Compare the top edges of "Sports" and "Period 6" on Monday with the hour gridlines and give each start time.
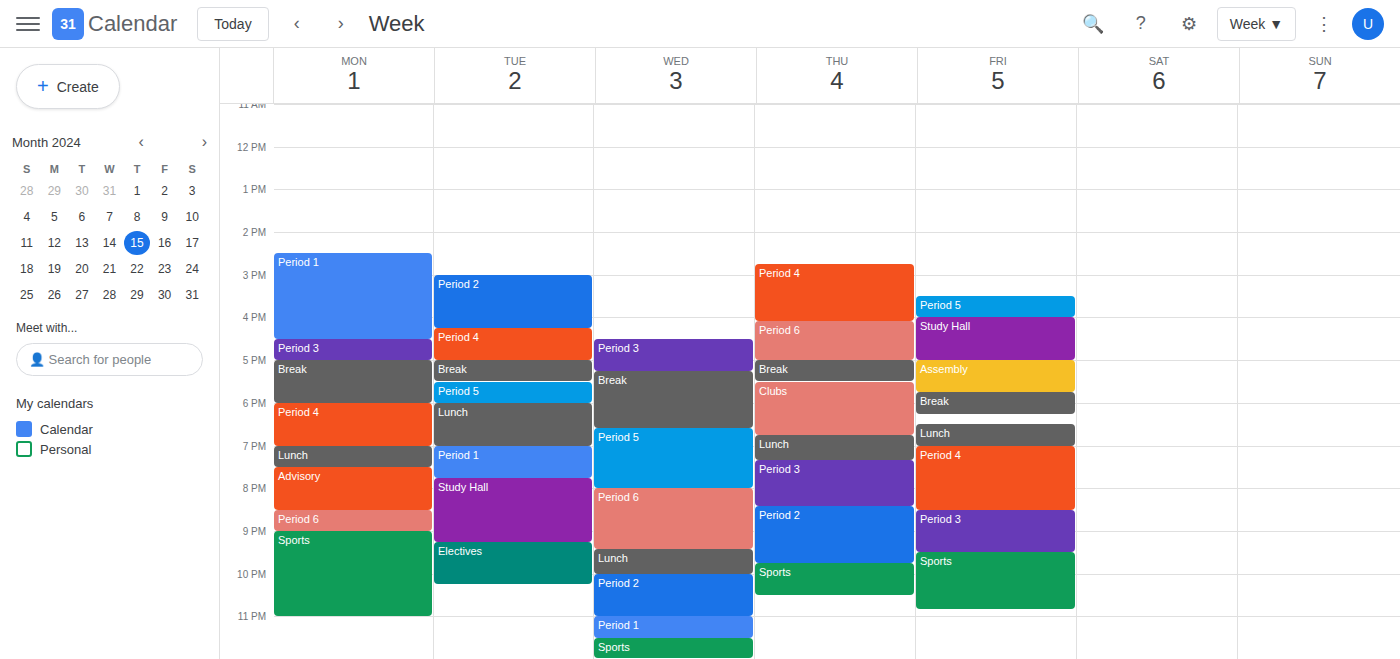
"Sports": 21:00, exactly on the 21:00 line. "Period 6": 20:30, halfway between the 20:00 and 21:00 lines.